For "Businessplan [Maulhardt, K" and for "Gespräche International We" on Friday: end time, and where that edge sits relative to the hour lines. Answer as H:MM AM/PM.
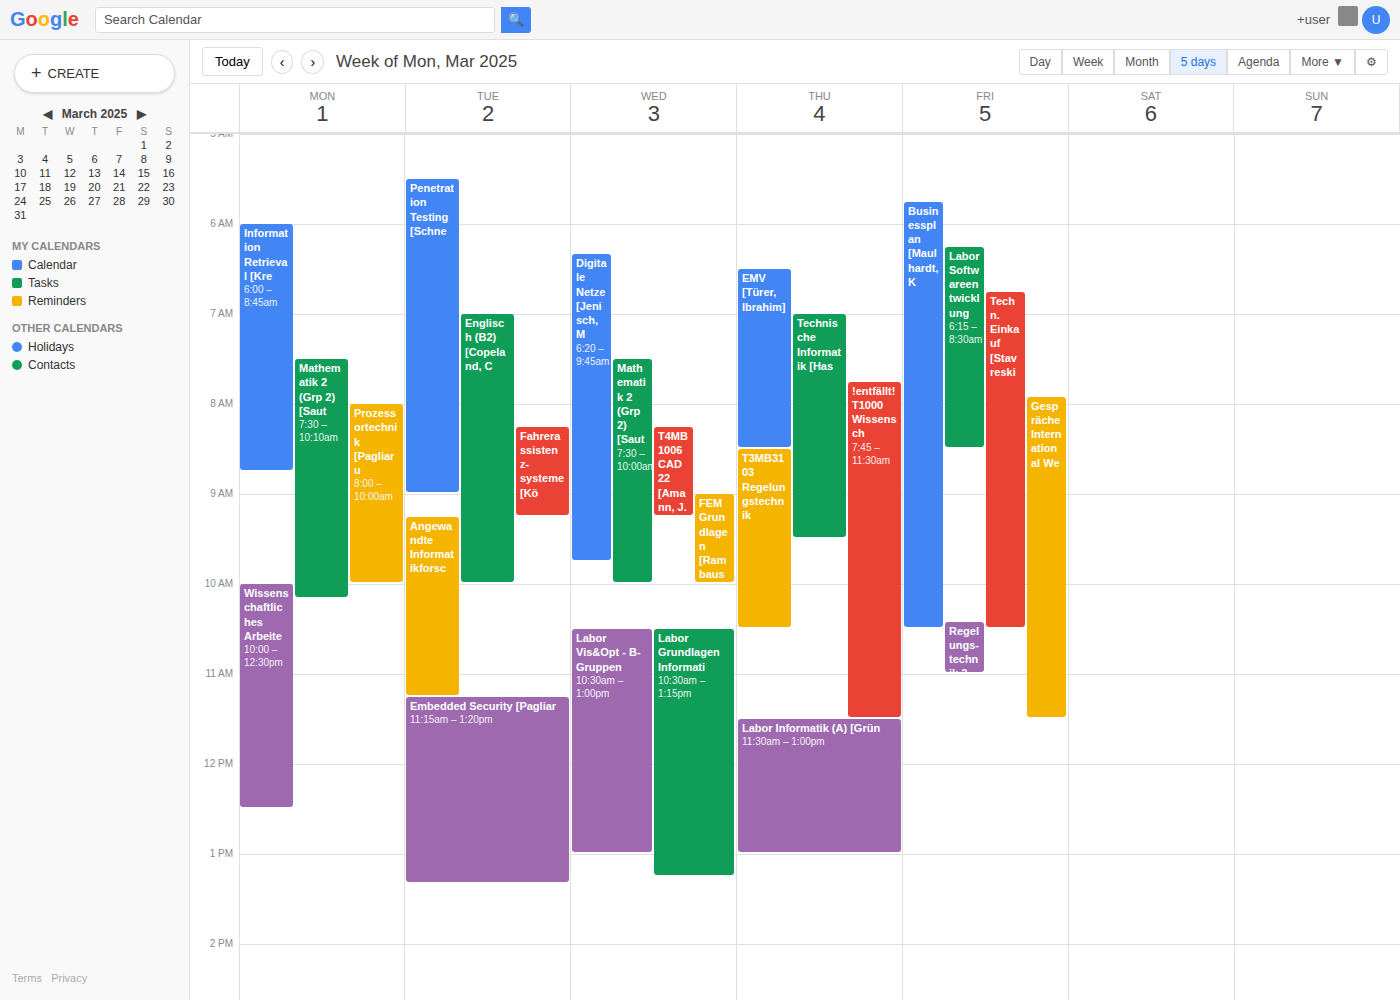
"Businessplan [Maulhardt, K": 10:30 AM, halfway between the 10 AM and 11 AM lines. "Gespräche International We": 11:30 AM, halfway between the 11 AM and 12 PM lines.